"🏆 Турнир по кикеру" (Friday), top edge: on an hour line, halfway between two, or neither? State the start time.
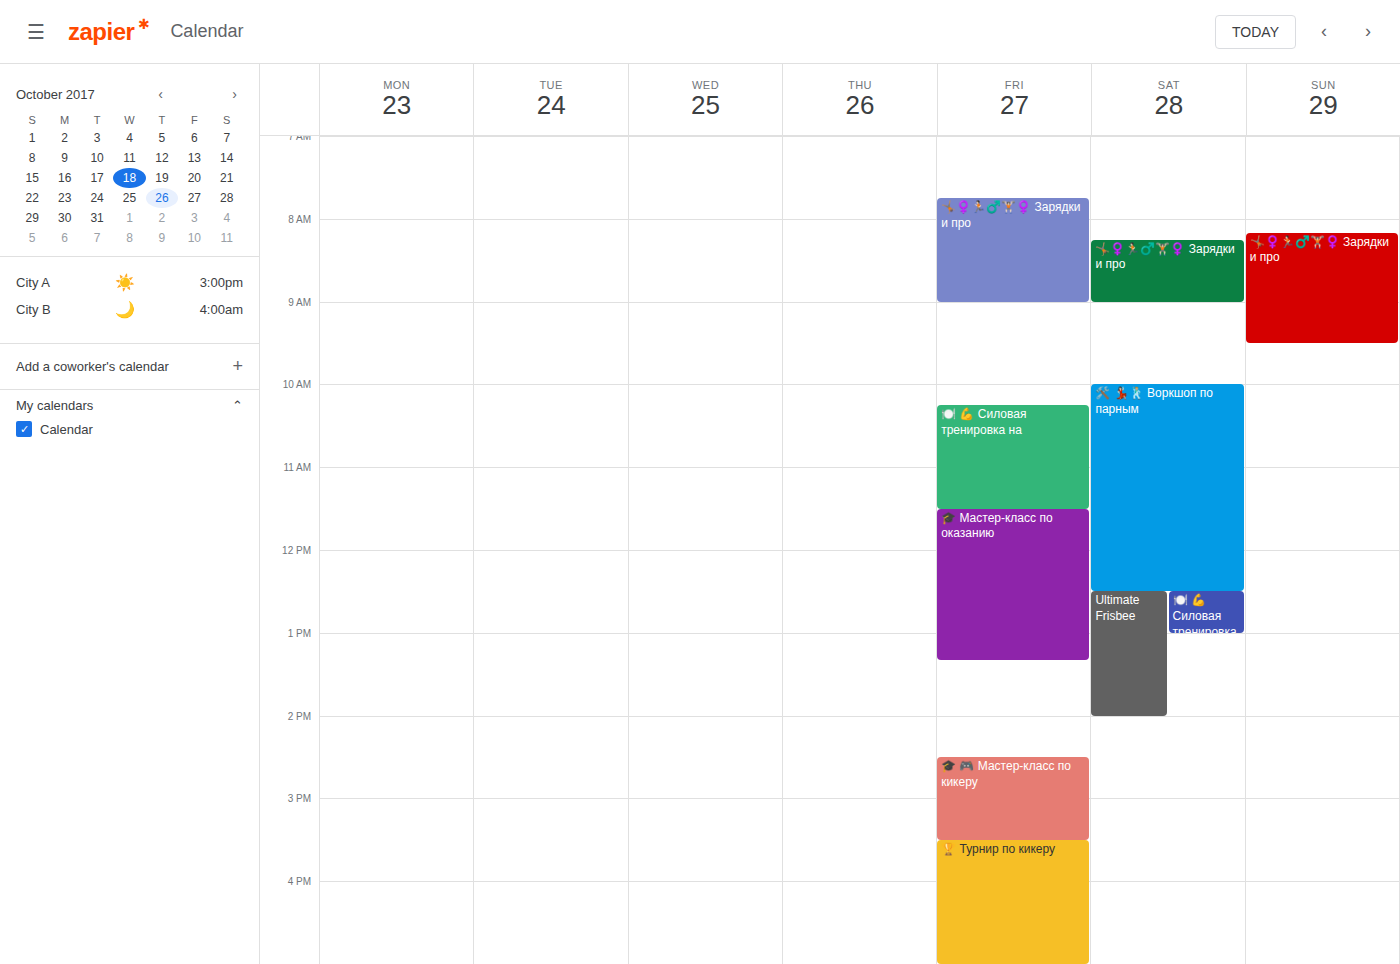
3:30 PM -- halfway between the 3 PM and 4 PM lines.